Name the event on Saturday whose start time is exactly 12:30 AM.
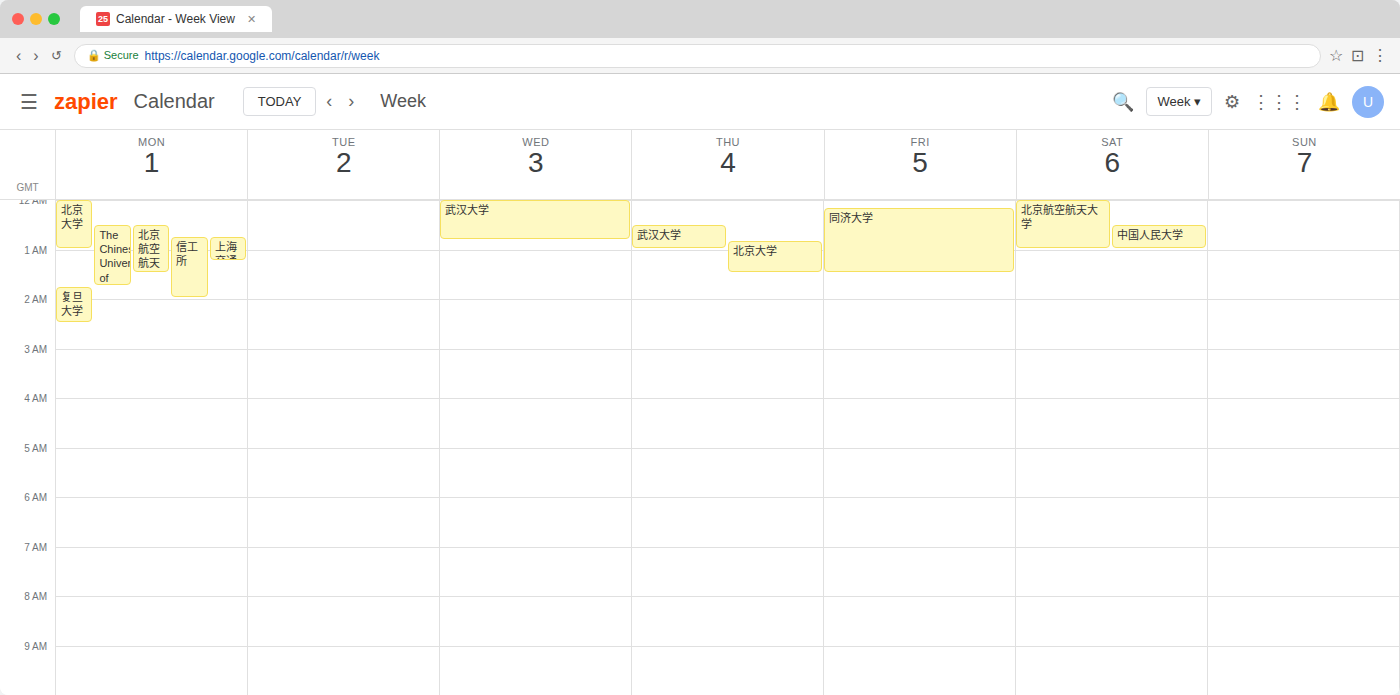
"中国人民大学"